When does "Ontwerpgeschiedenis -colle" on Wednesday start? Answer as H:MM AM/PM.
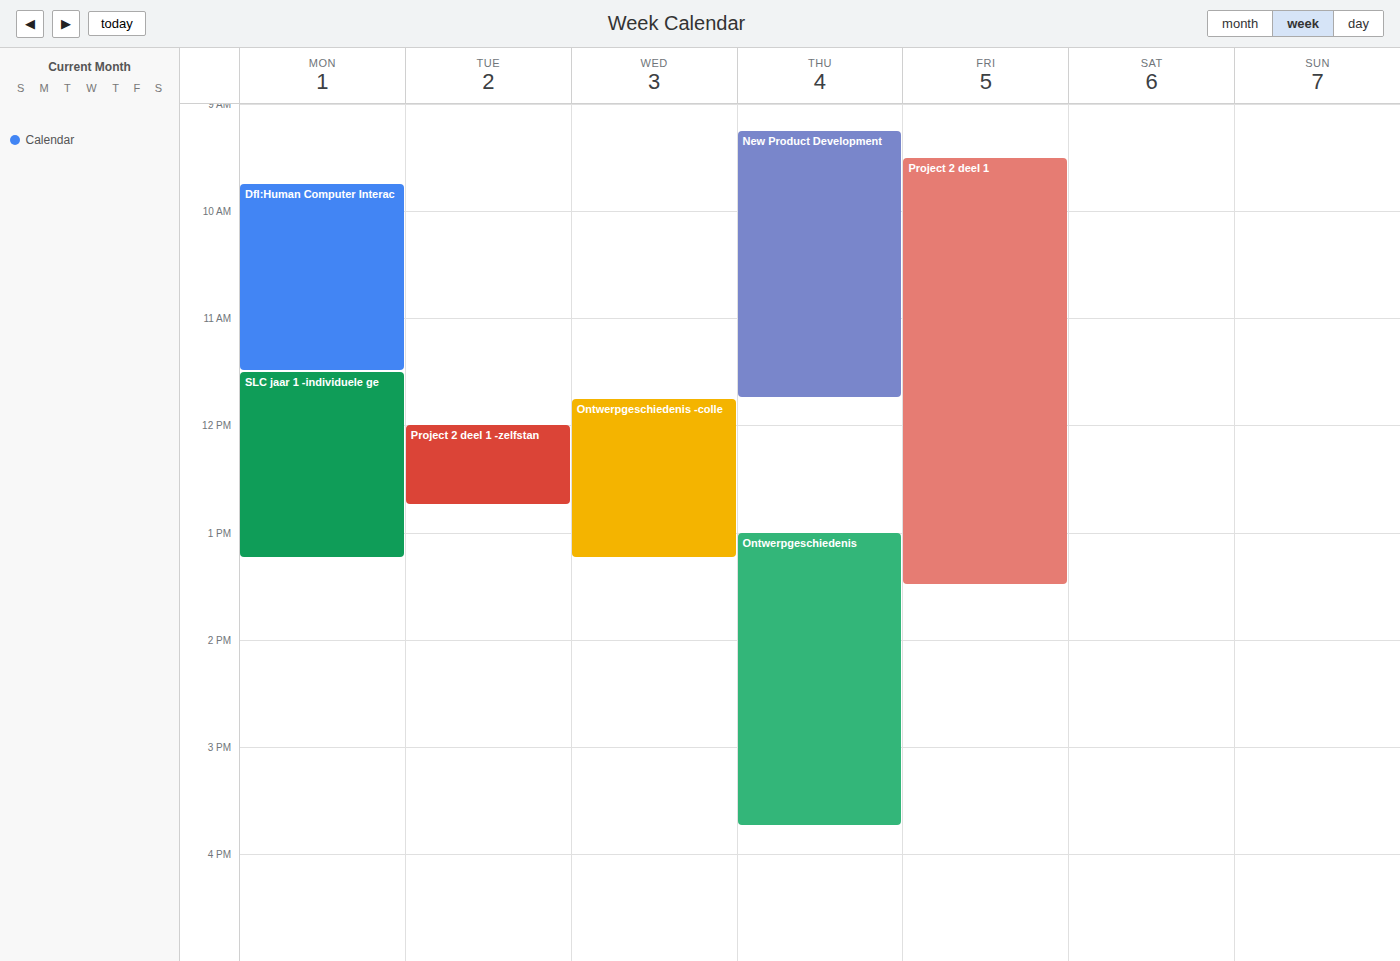
11:45 AM